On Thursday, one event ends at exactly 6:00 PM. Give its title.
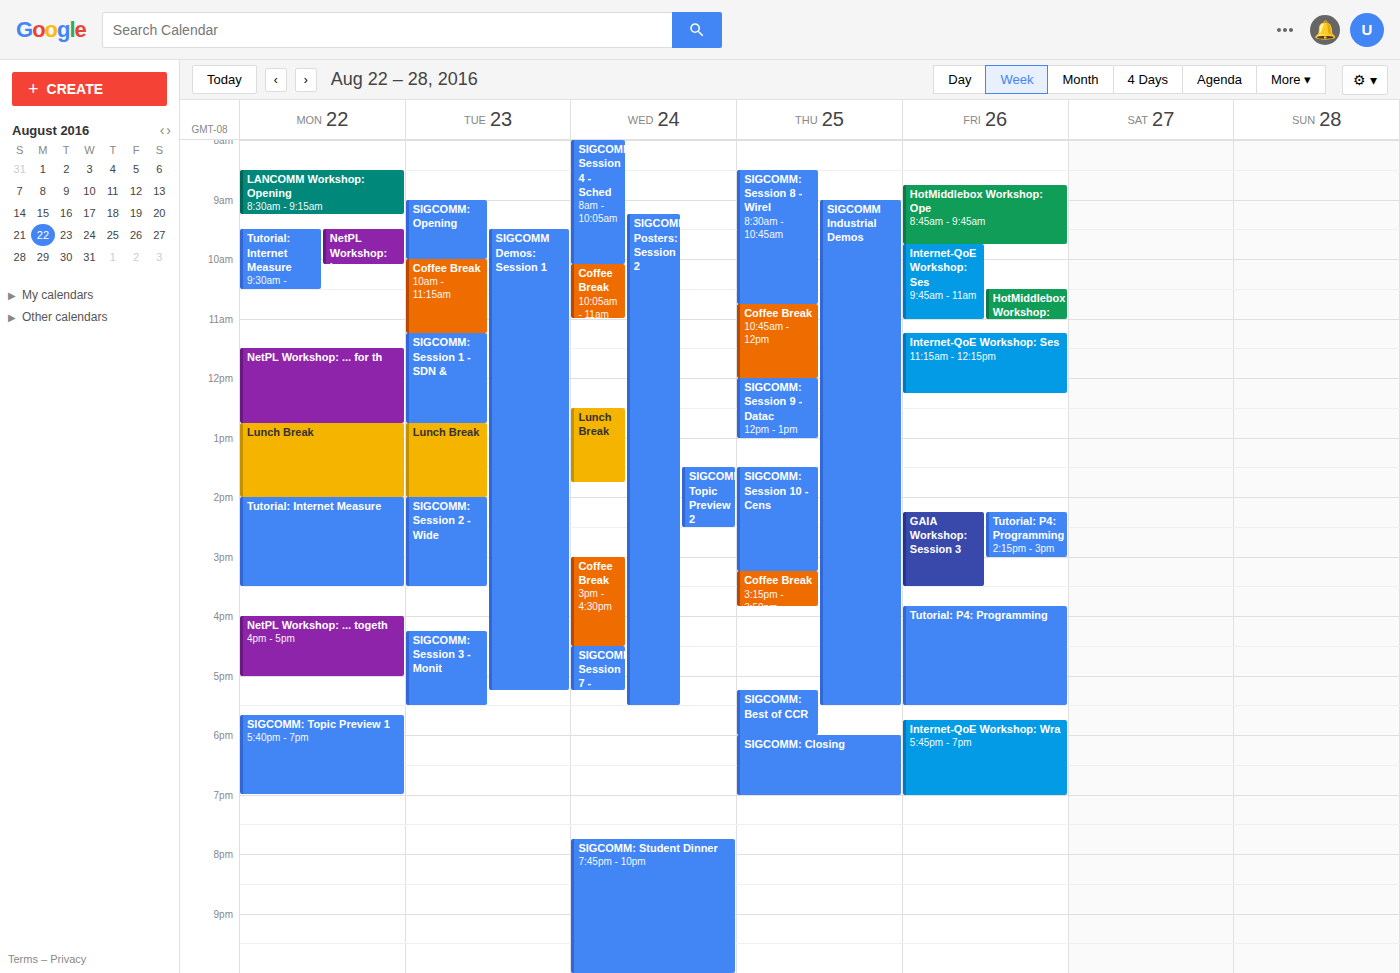
"SIGCOMM: Best of CCR"